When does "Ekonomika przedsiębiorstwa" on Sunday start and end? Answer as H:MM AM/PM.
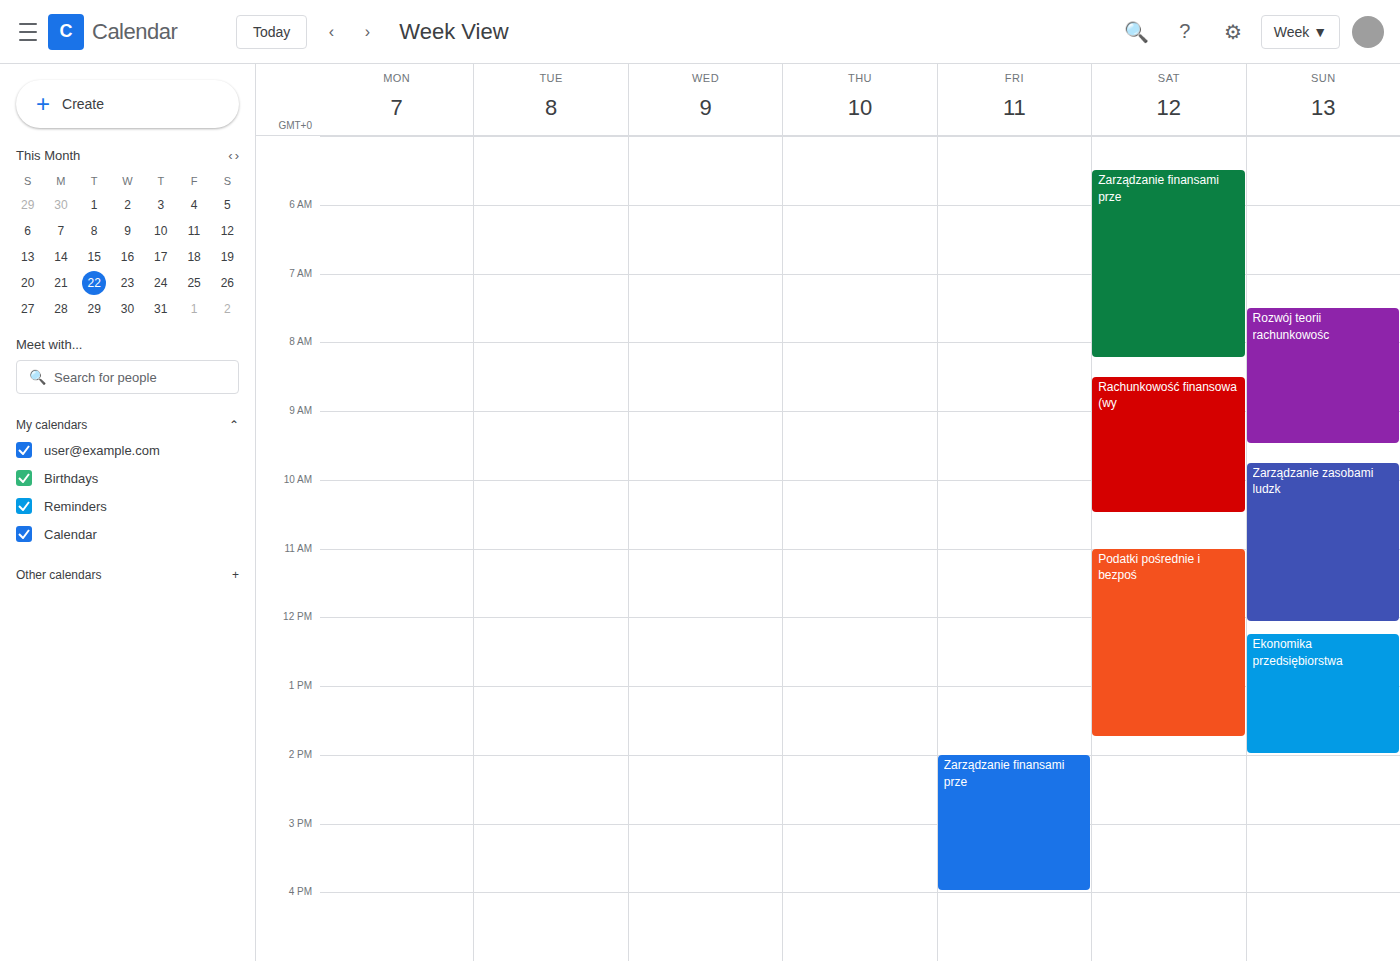
12:15 PM to 2:00 PM